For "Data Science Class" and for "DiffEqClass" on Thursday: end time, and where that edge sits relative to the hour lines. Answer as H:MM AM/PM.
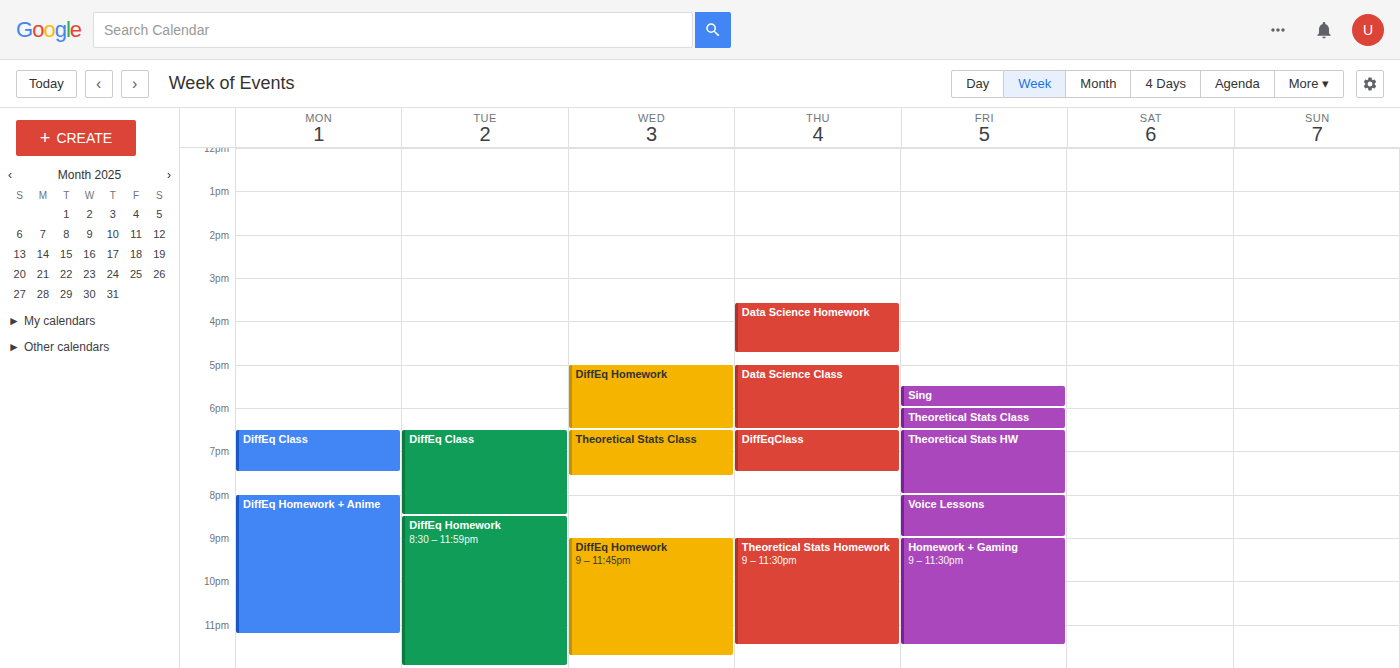
"Data Science Class": 6:30 PM, halfway between the 6 PM and 7 PM lines. "DiffEqClass": 7:30 PM, halfway between the 7 PM and 8 PM lines.